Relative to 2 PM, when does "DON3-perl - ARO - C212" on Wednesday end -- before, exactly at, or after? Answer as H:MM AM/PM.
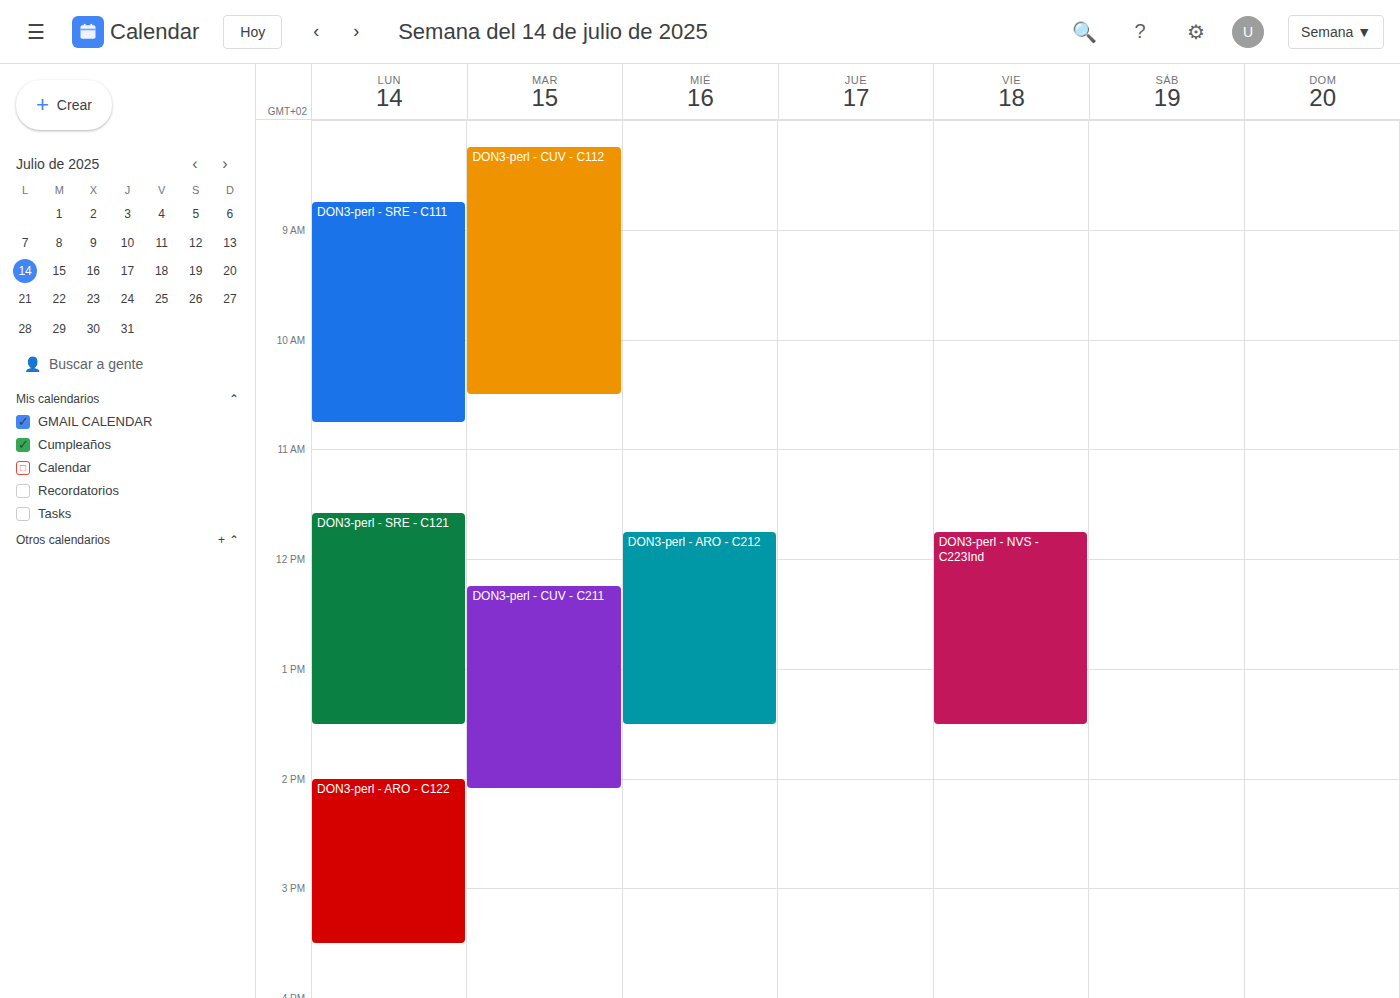
1:30 PM -- before 2 PM, 30 minutes above the 2 PM line.